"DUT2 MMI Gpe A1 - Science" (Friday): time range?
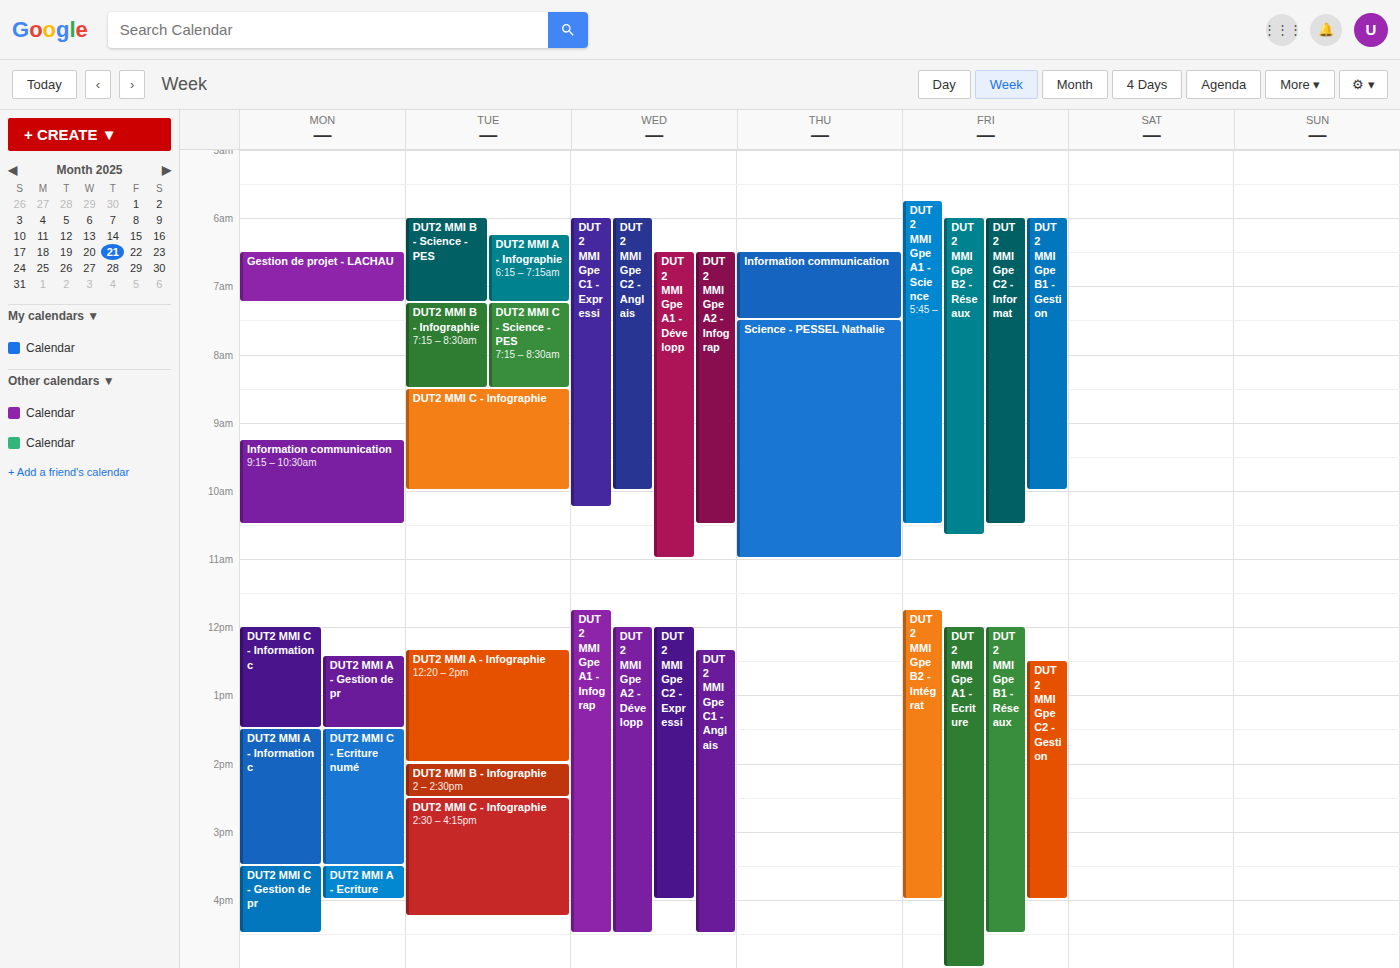
5:45 AM to 10:30 AM